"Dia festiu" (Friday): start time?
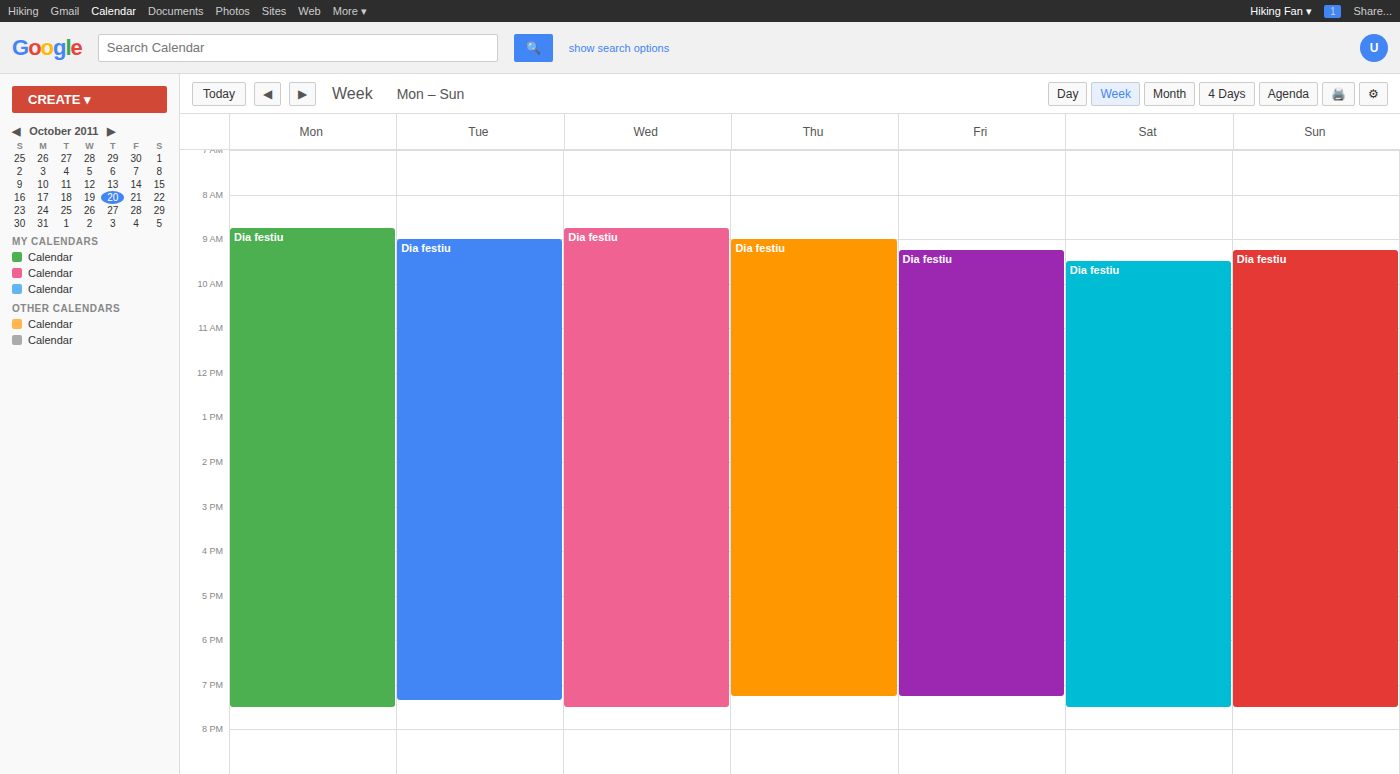
09:15